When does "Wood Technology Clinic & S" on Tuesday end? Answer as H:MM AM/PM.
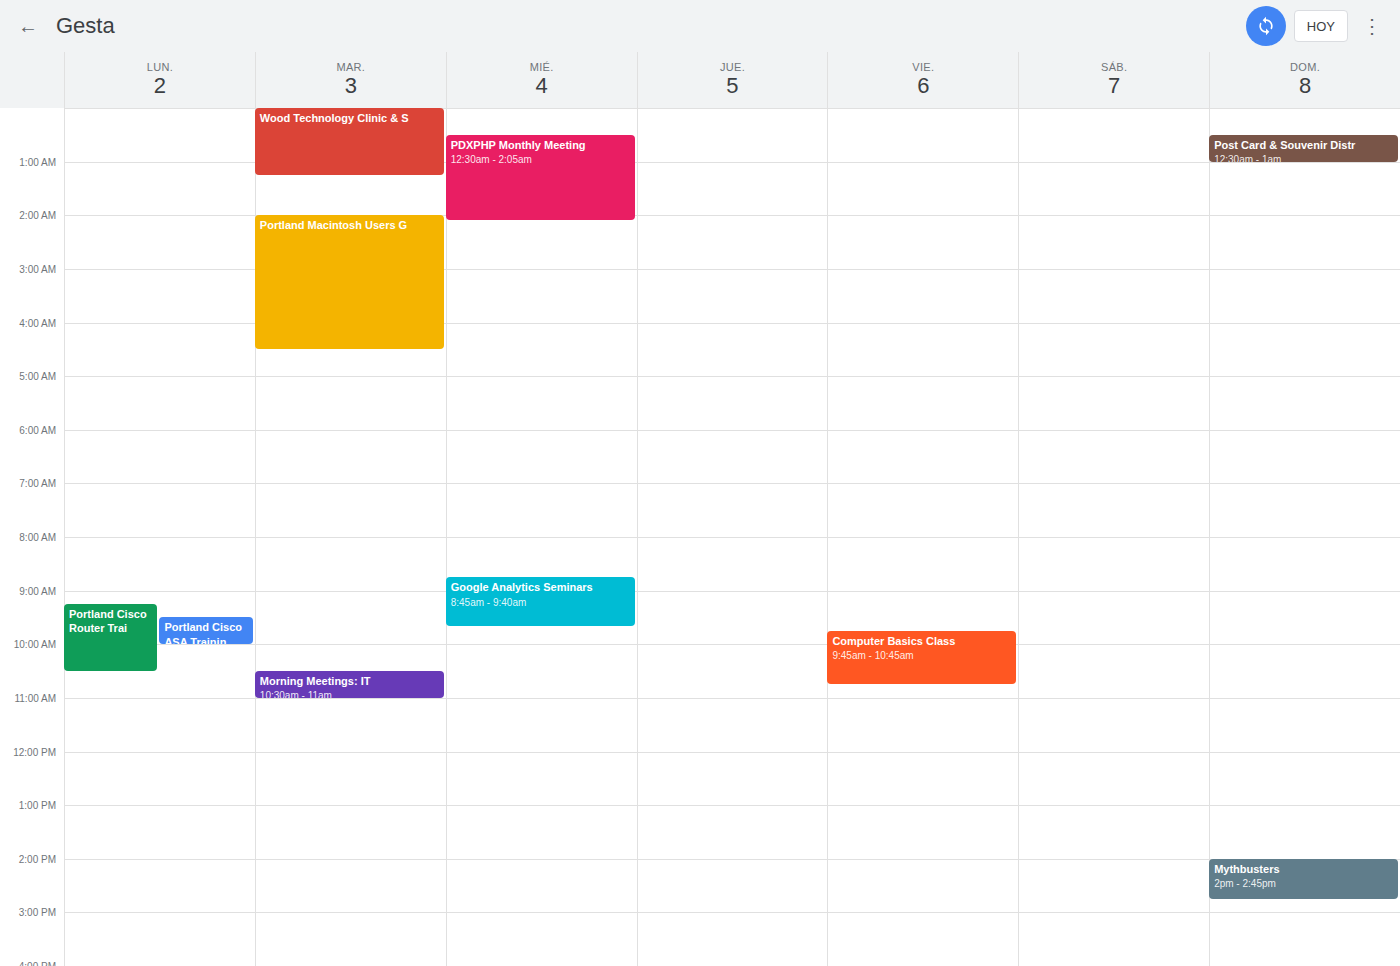
1:15 AM